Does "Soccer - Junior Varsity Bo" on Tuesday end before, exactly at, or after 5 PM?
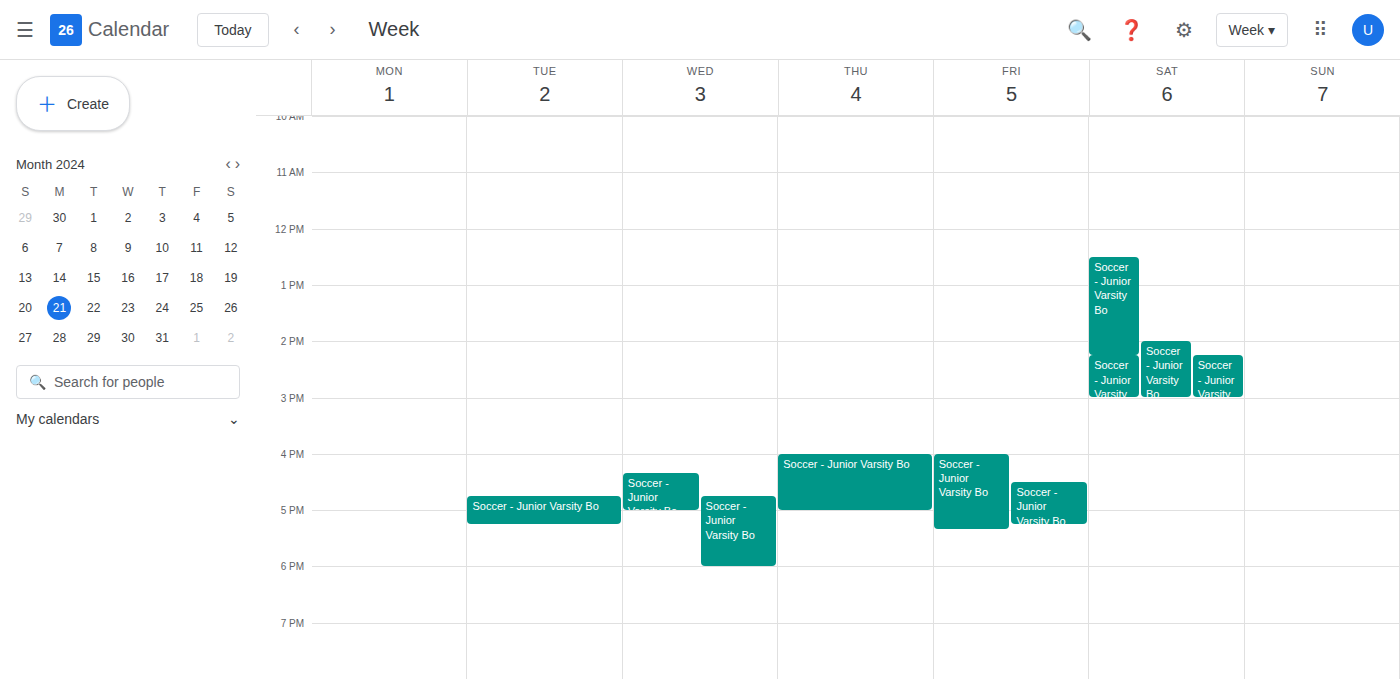
5:15 PM -- after 5 PM, 15 minutes below the 5 PM line.